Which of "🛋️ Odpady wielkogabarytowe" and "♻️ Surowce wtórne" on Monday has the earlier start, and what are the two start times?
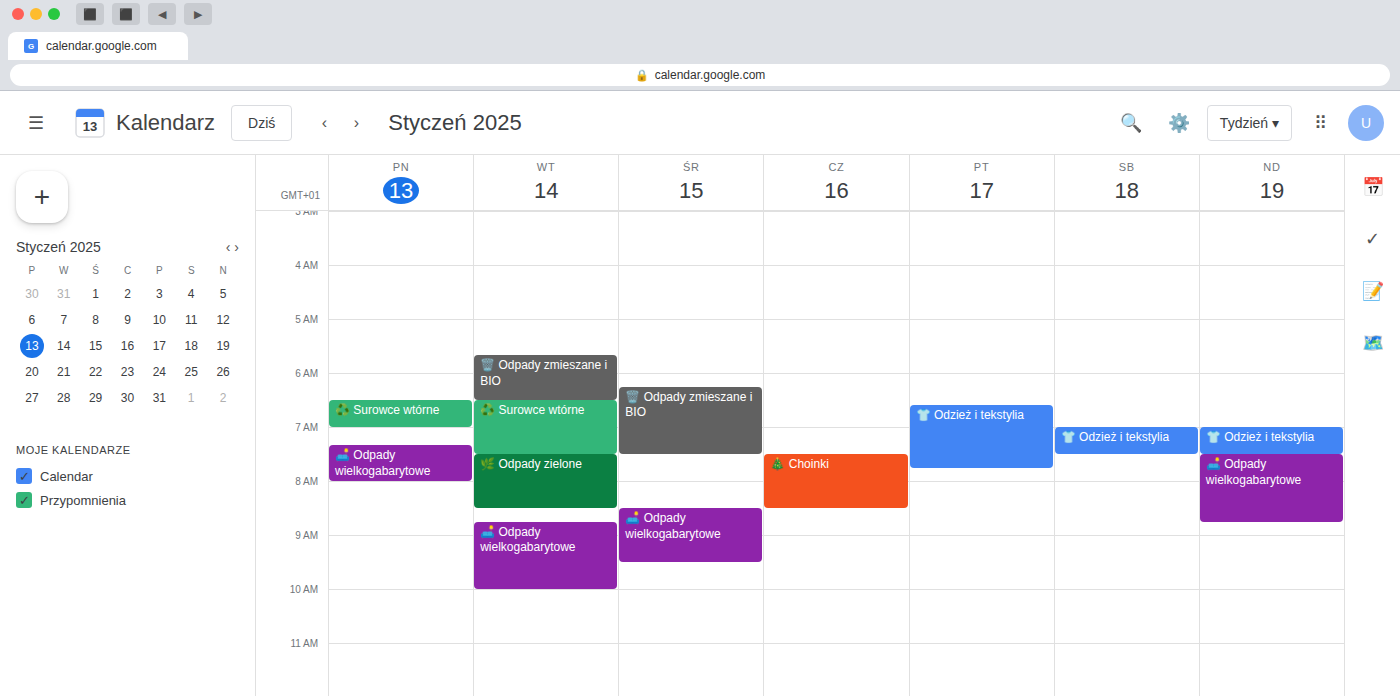
"♻️ Surowce wtórne" 06:30; "🛋️ Odpady wielkogabarytowe" 07:20.